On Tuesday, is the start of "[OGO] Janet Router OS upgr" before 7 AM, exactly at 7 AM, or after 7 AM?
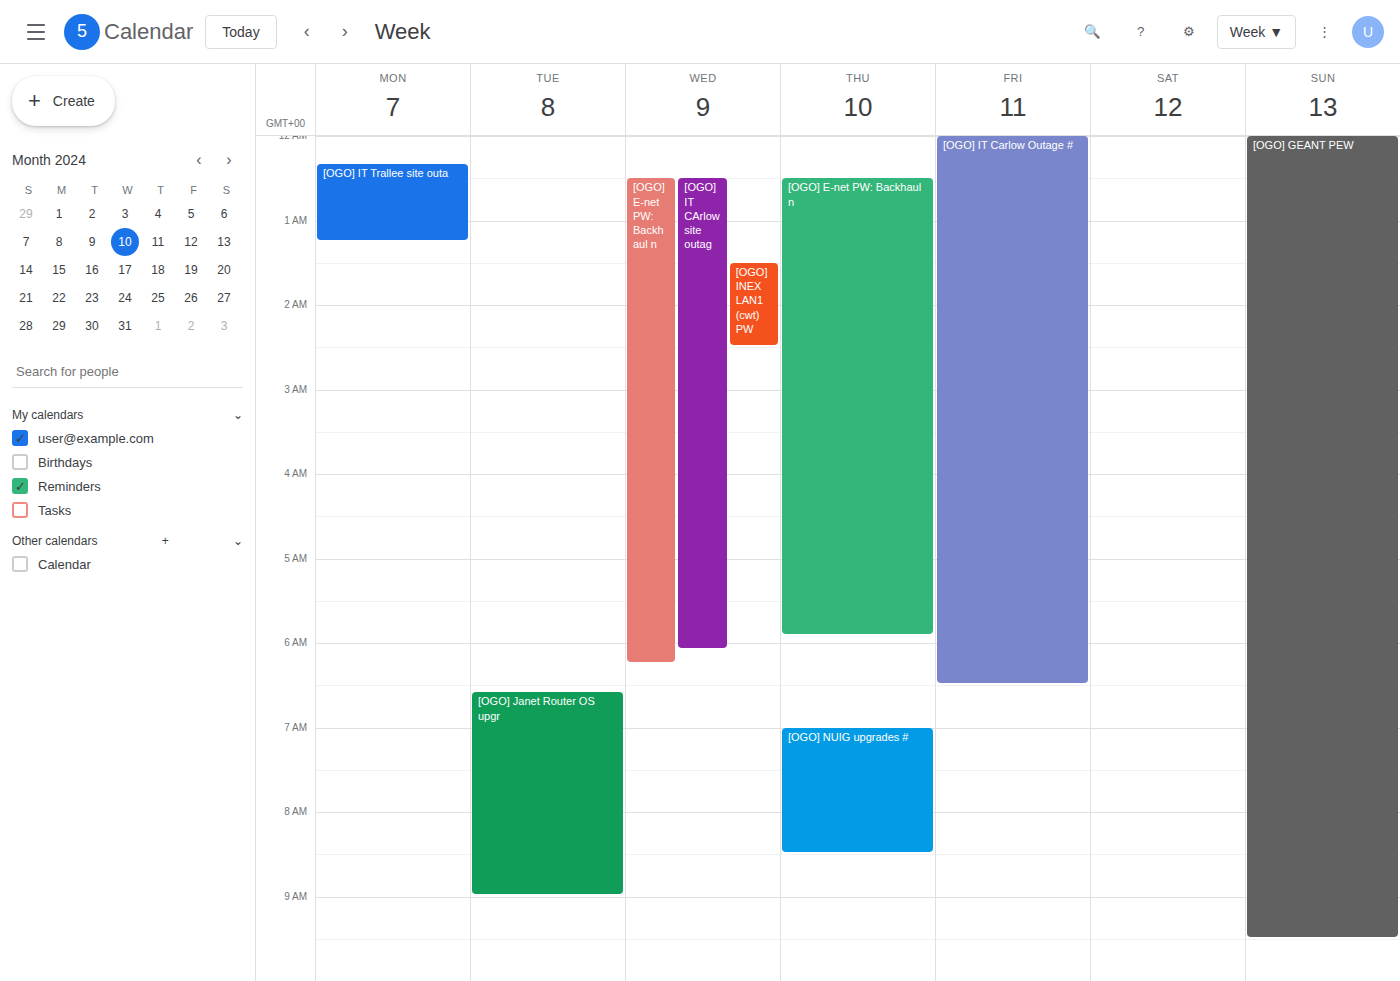
6:35 AM -- before 7 AM, 25 minutes above the 7 AM line.